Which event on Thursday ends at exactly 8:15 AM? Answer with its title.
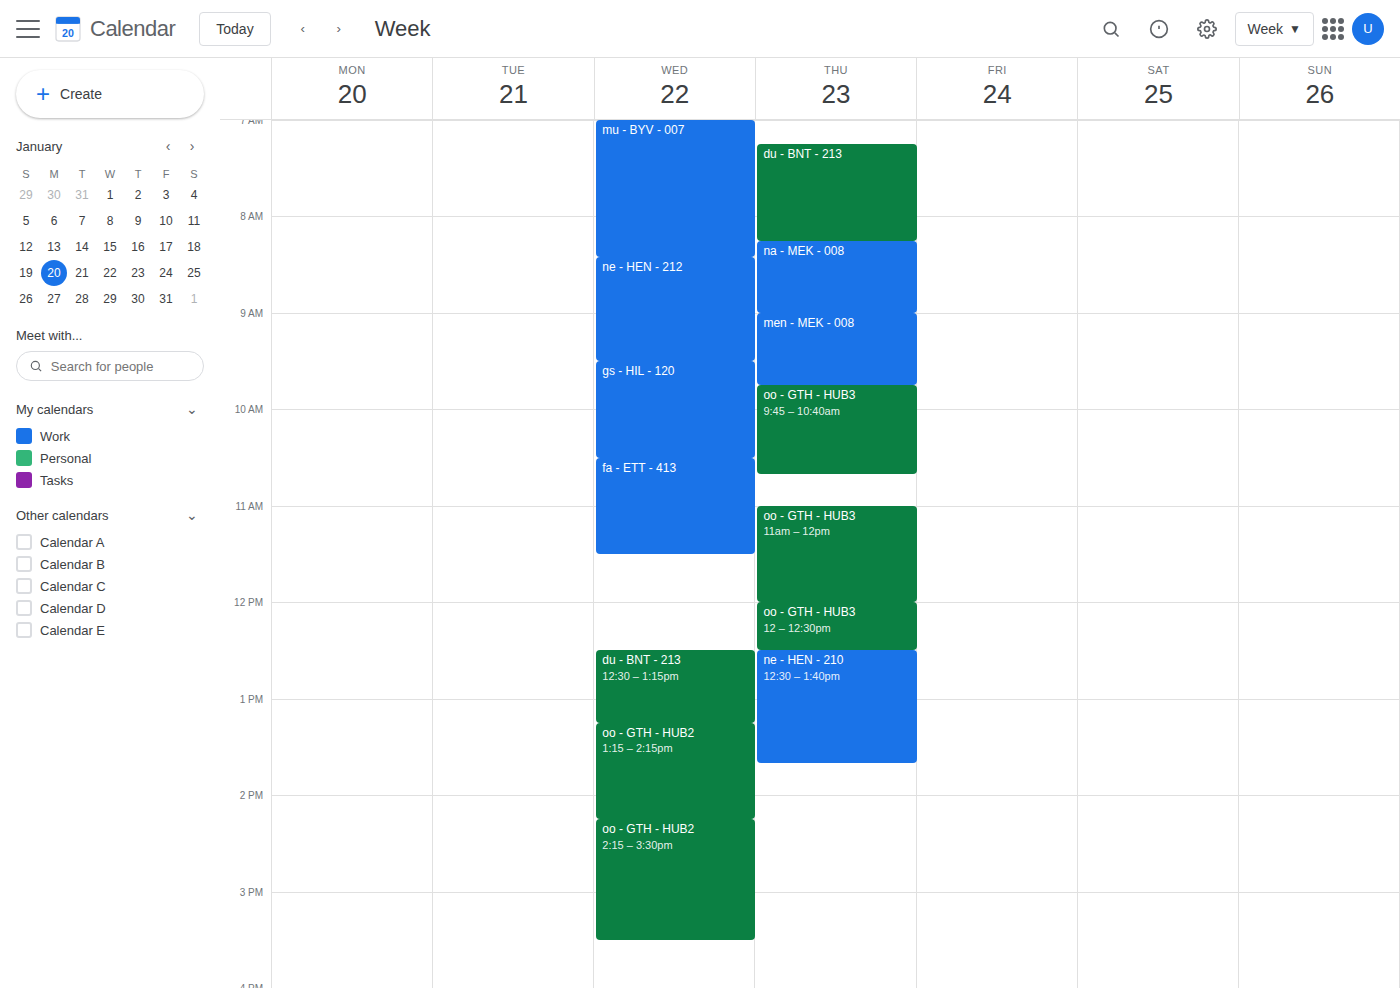
"du - BNT - 213"